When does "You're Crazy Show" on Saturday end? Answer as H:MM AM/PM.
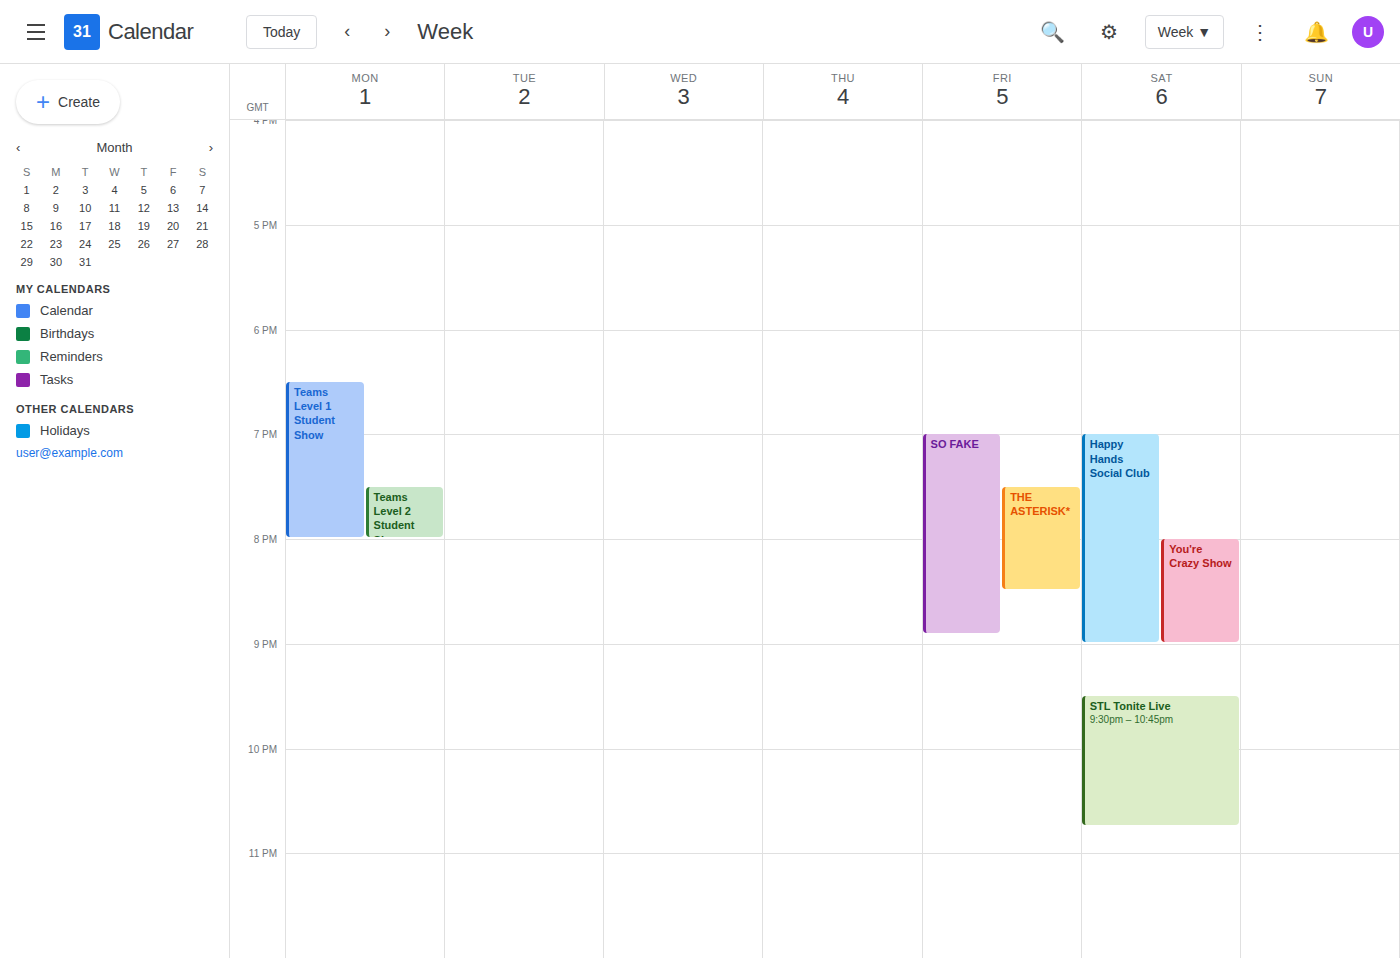
9:00 PM